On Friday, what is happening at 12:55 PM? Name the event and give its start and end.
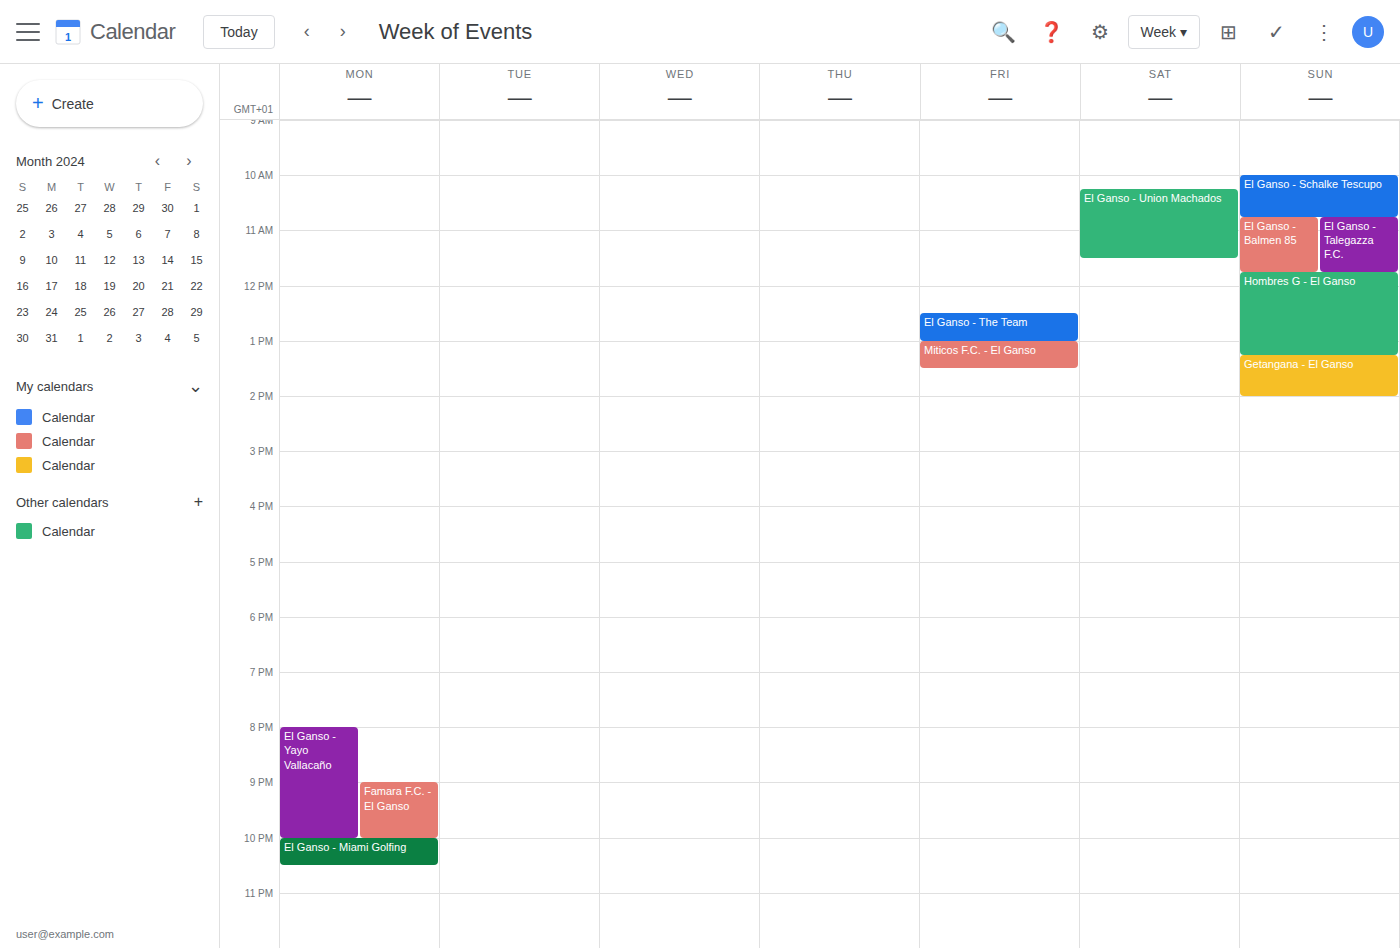
"El Ganso - The Team", 12:30 PM to 1:00 PM